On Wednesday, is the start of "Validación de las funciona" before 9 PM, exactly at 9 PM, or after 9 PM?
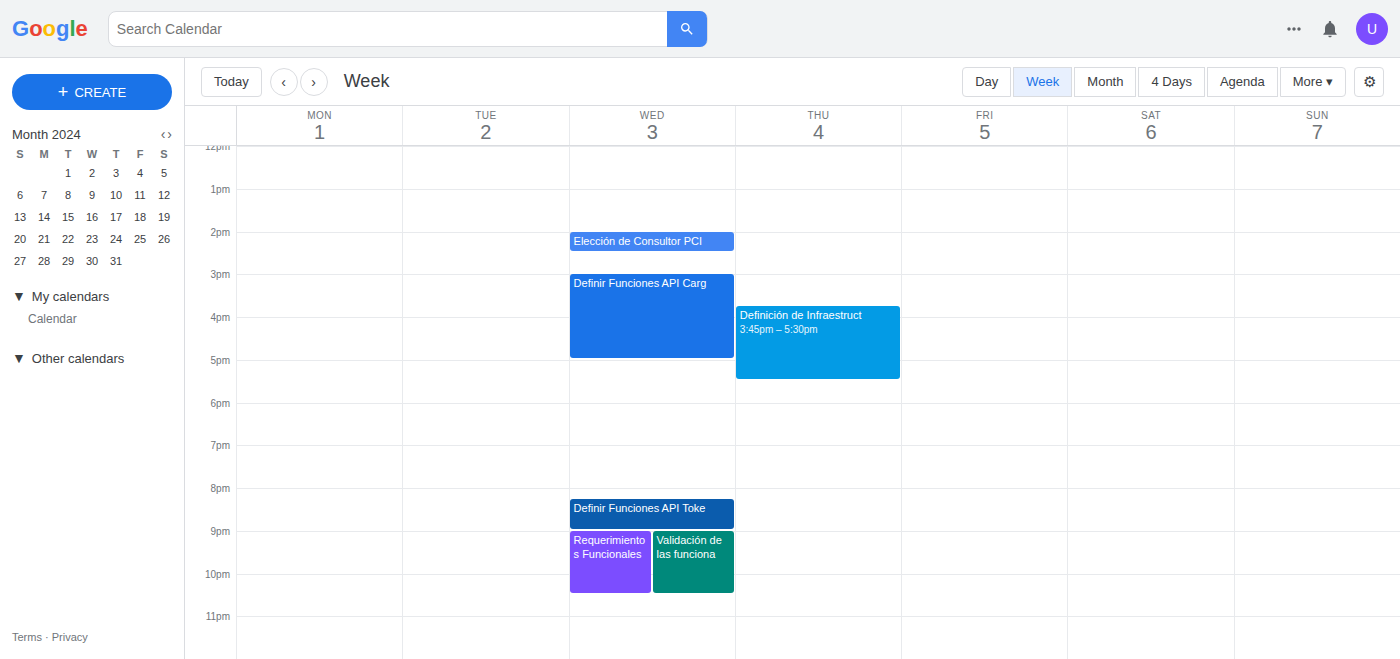
9:00 PM -- exactly at 9 PM, on the 9 PM line.